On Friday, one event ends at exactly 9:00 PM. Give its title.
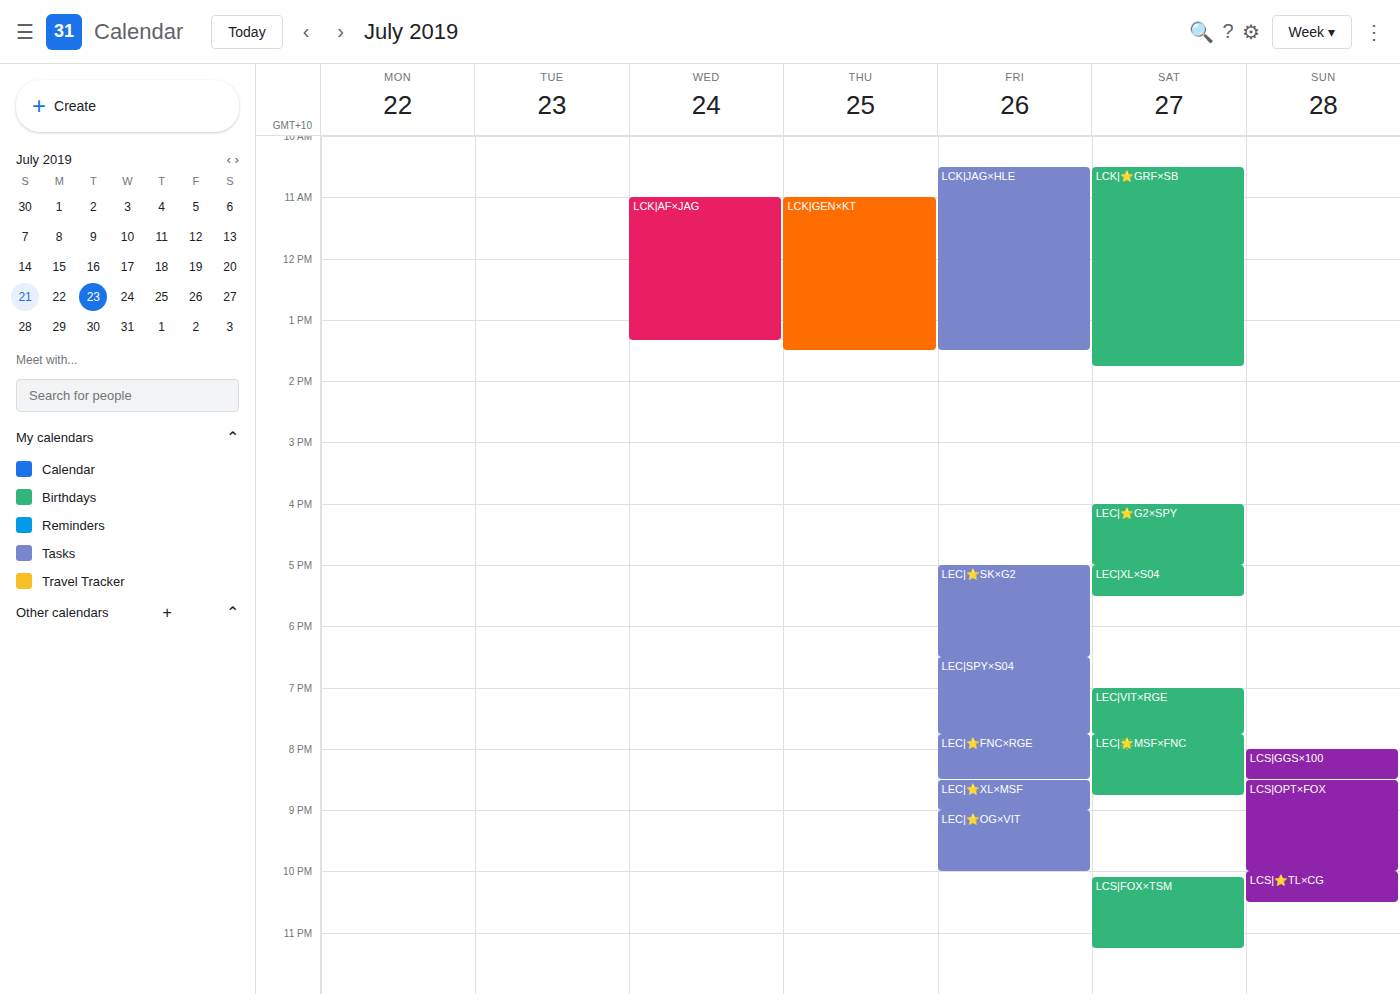
"LEC|⭐XL×MSF"